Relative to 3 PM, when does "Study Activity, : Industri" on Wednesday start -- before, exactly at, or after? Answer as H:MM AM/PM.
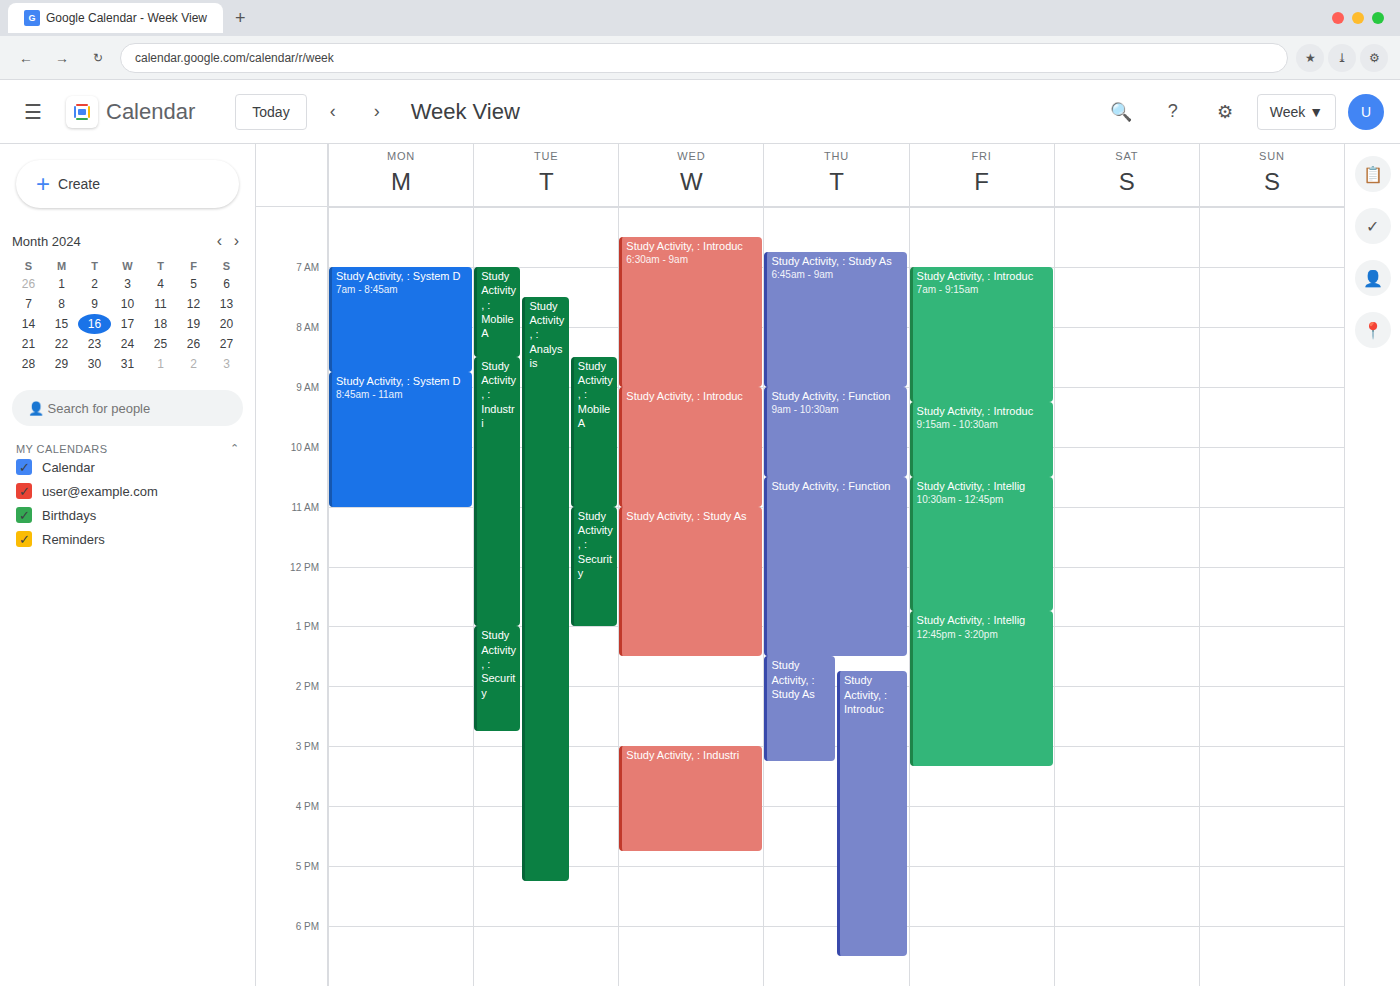
3:00 PM -- exactly at 3 PM, on the 3 PM line.